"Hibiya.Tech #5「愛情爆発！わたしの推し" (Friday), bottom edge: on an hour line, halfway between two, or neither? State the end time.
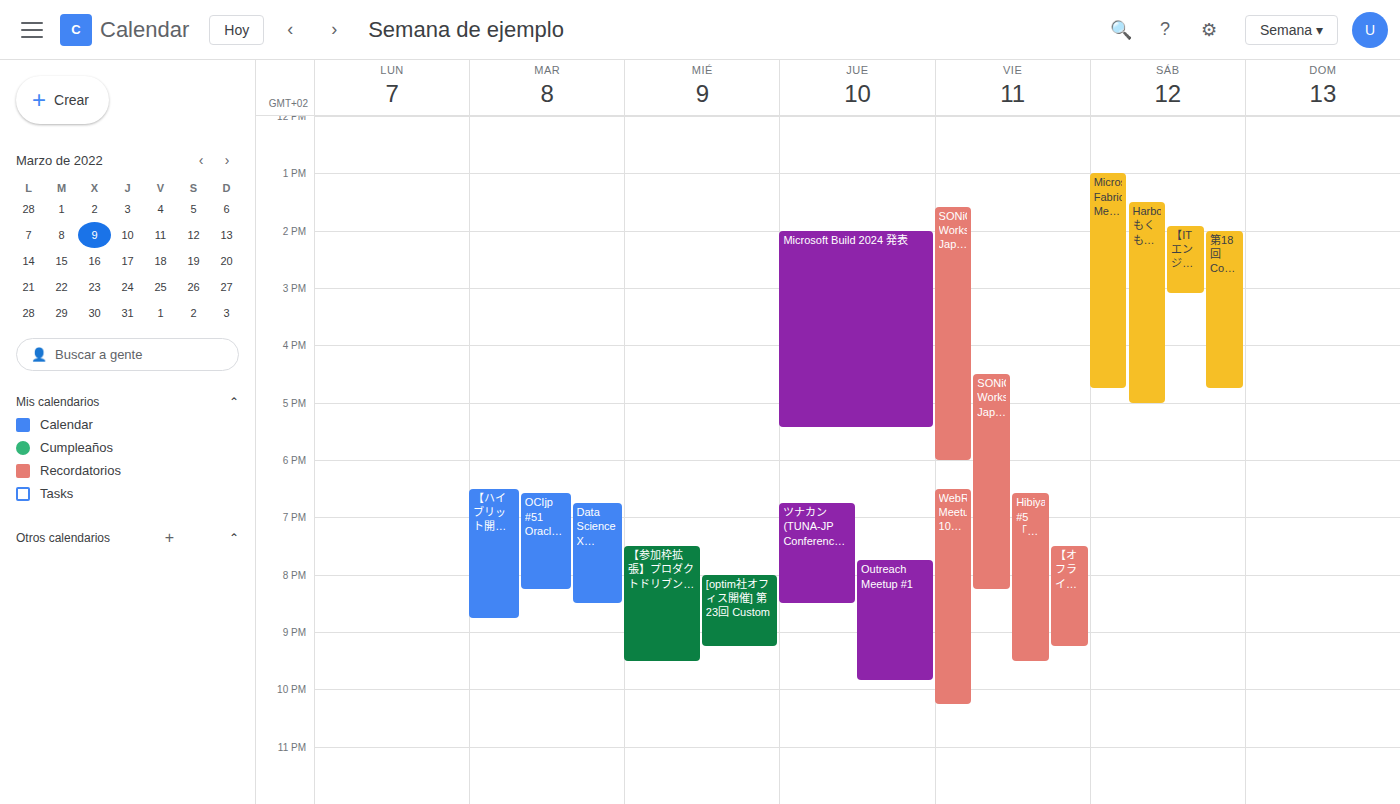
21:30 -- halfway between the 21:00 and 22:00 lines.